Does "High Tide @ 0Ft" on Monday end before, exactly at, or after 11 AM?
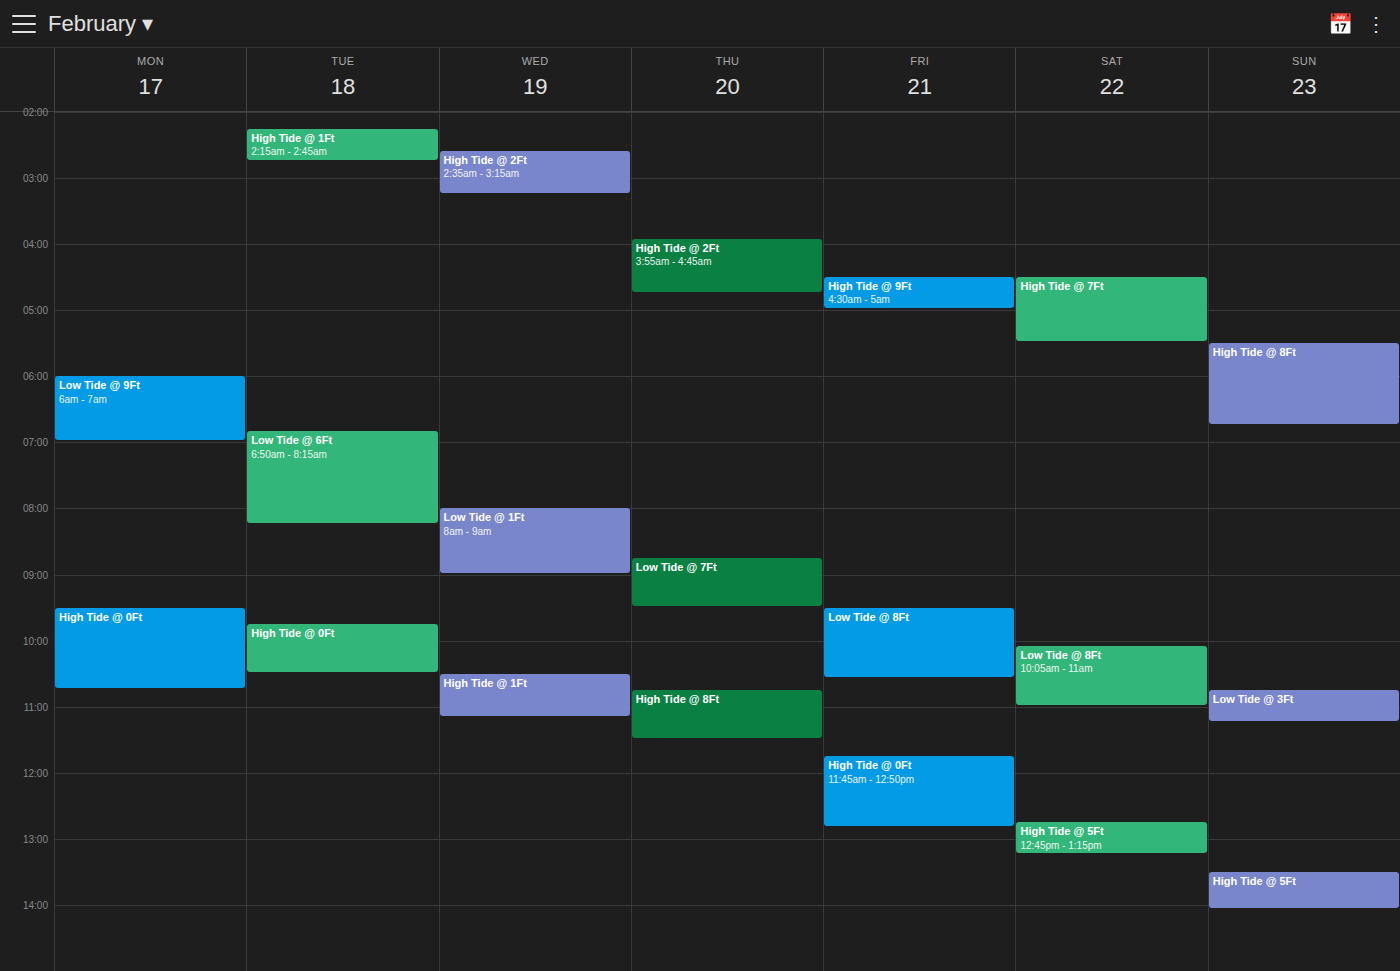
10:45 AM -- before 11 AM, 15 minutes above the 11 AM line.